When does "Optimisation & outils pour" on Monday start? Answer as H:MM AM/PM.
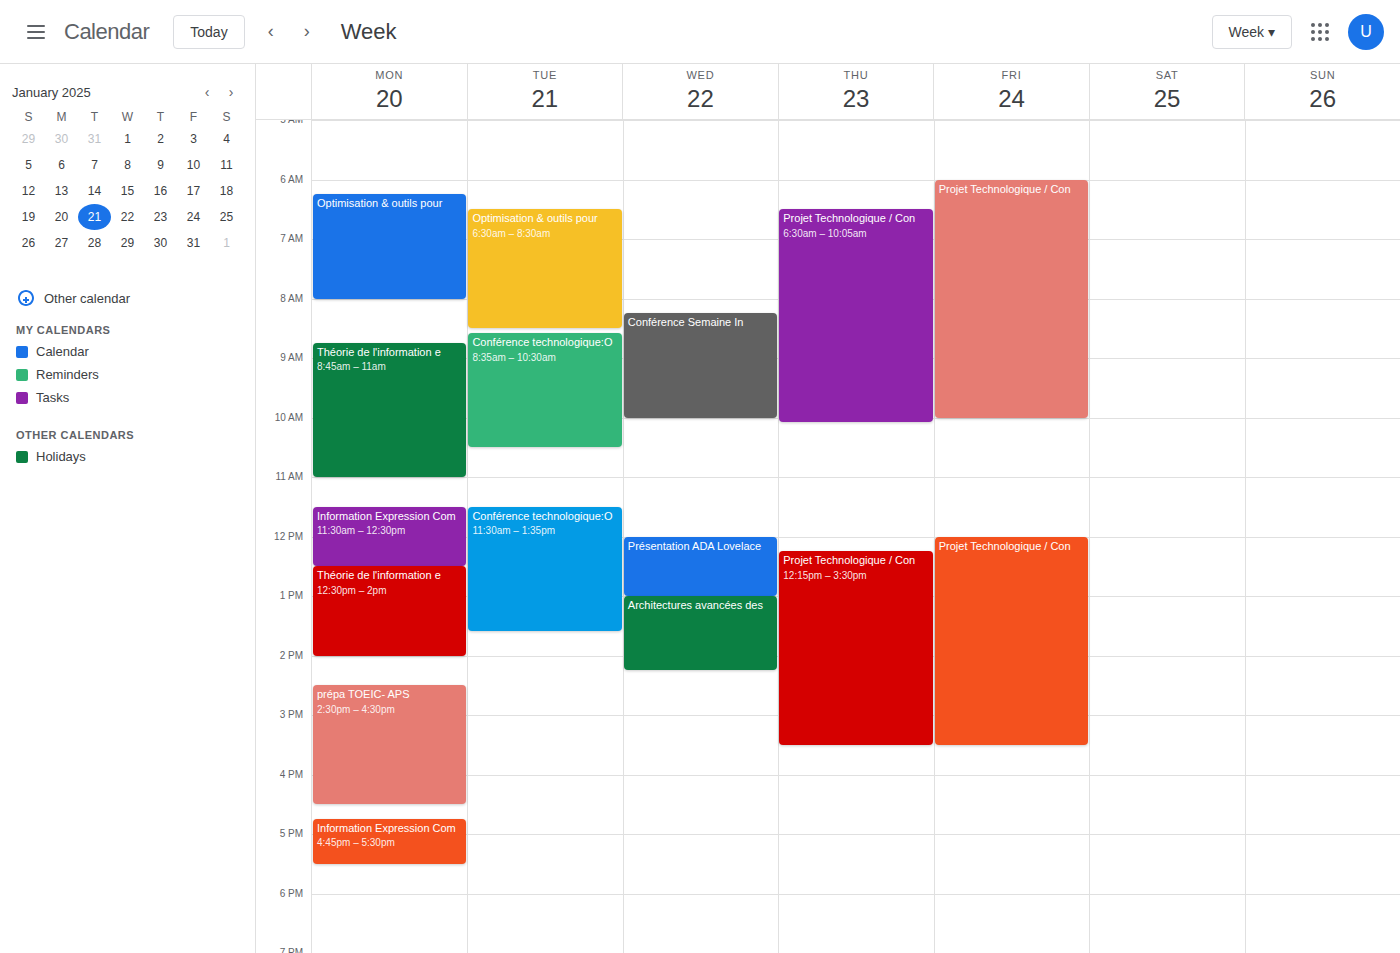
6:15 AM